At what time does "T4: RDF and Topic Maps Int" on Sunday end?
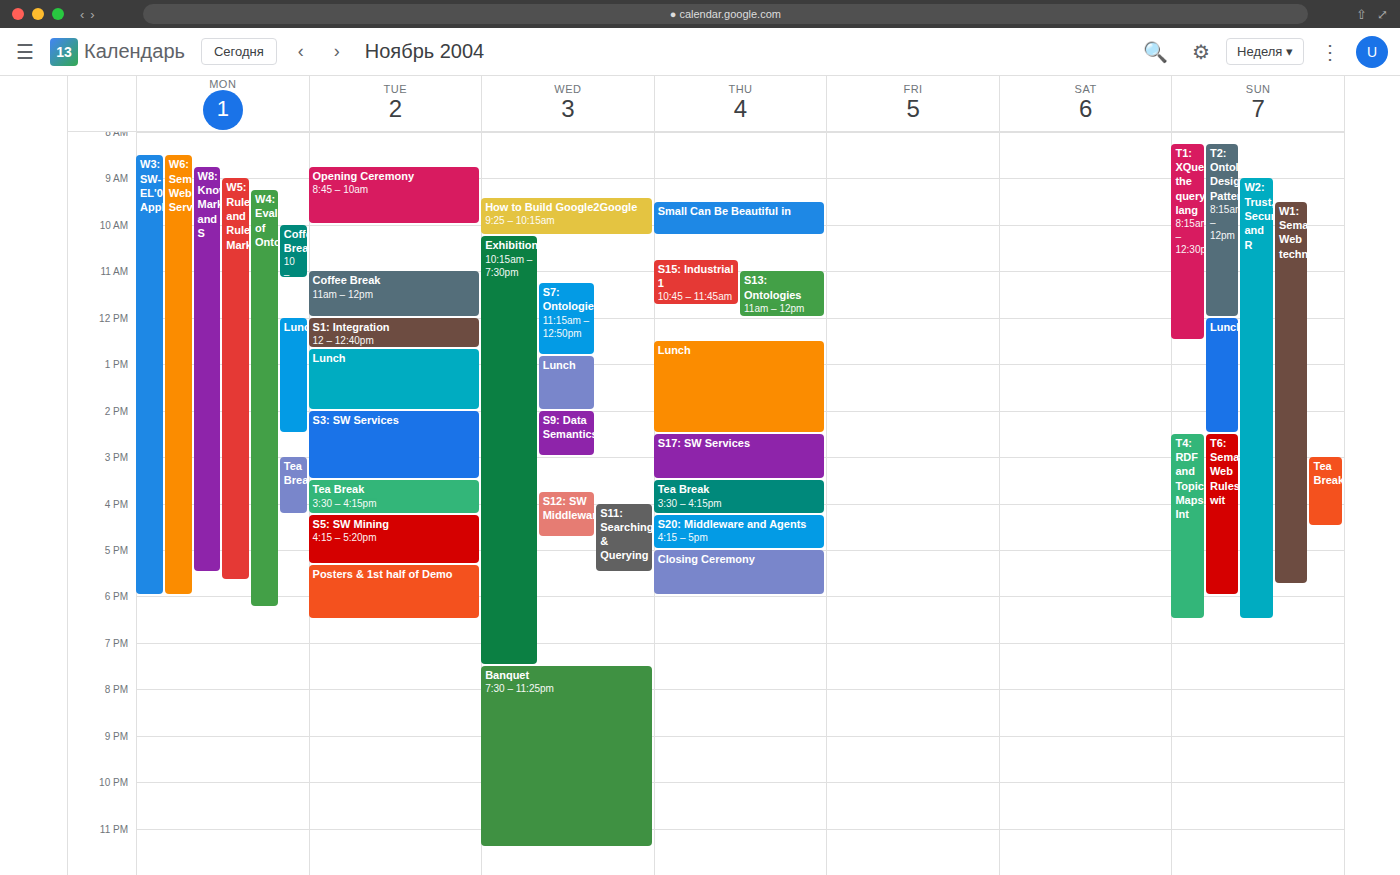
6:30 PM